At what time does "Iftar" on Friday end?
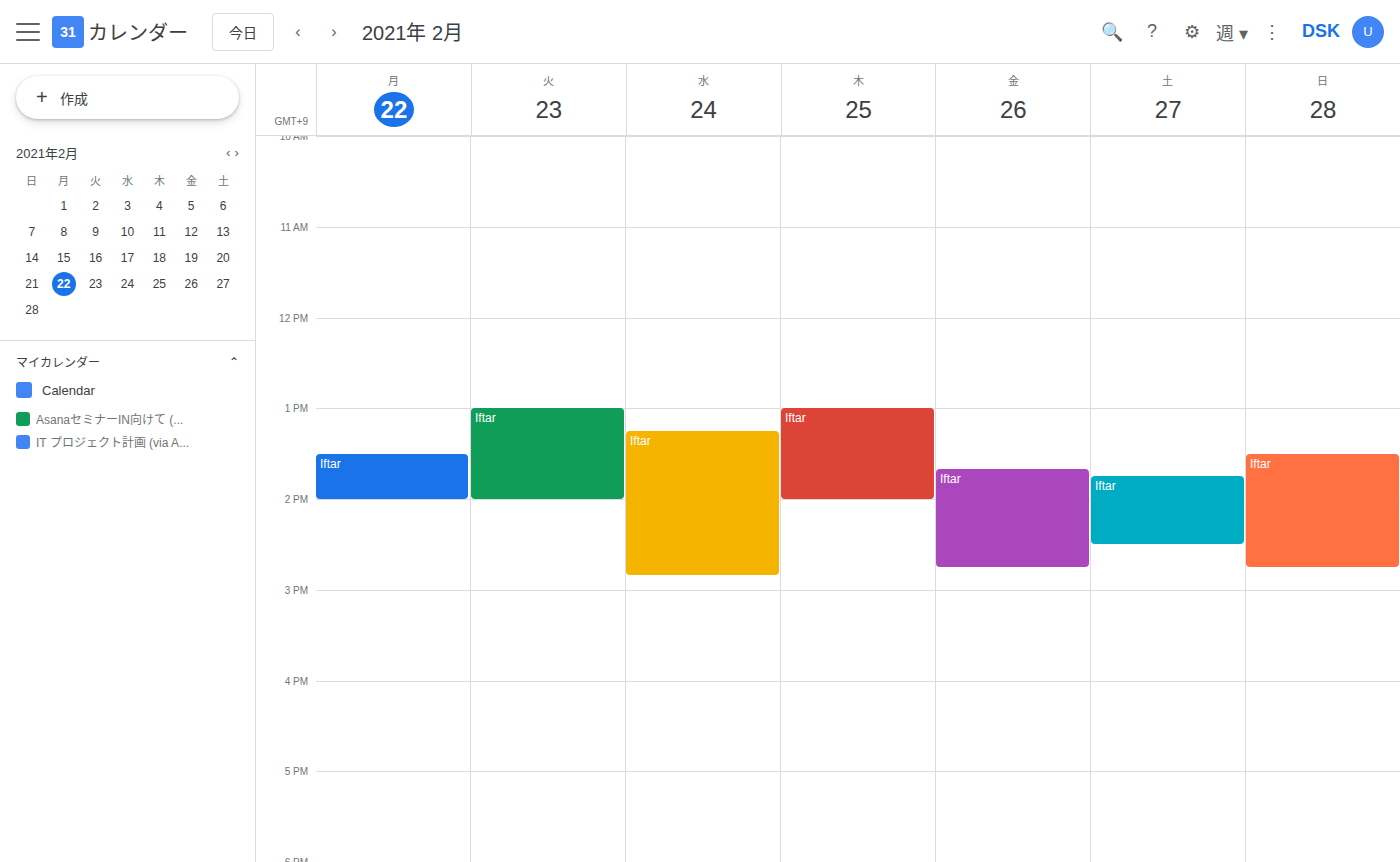
2:45 PM